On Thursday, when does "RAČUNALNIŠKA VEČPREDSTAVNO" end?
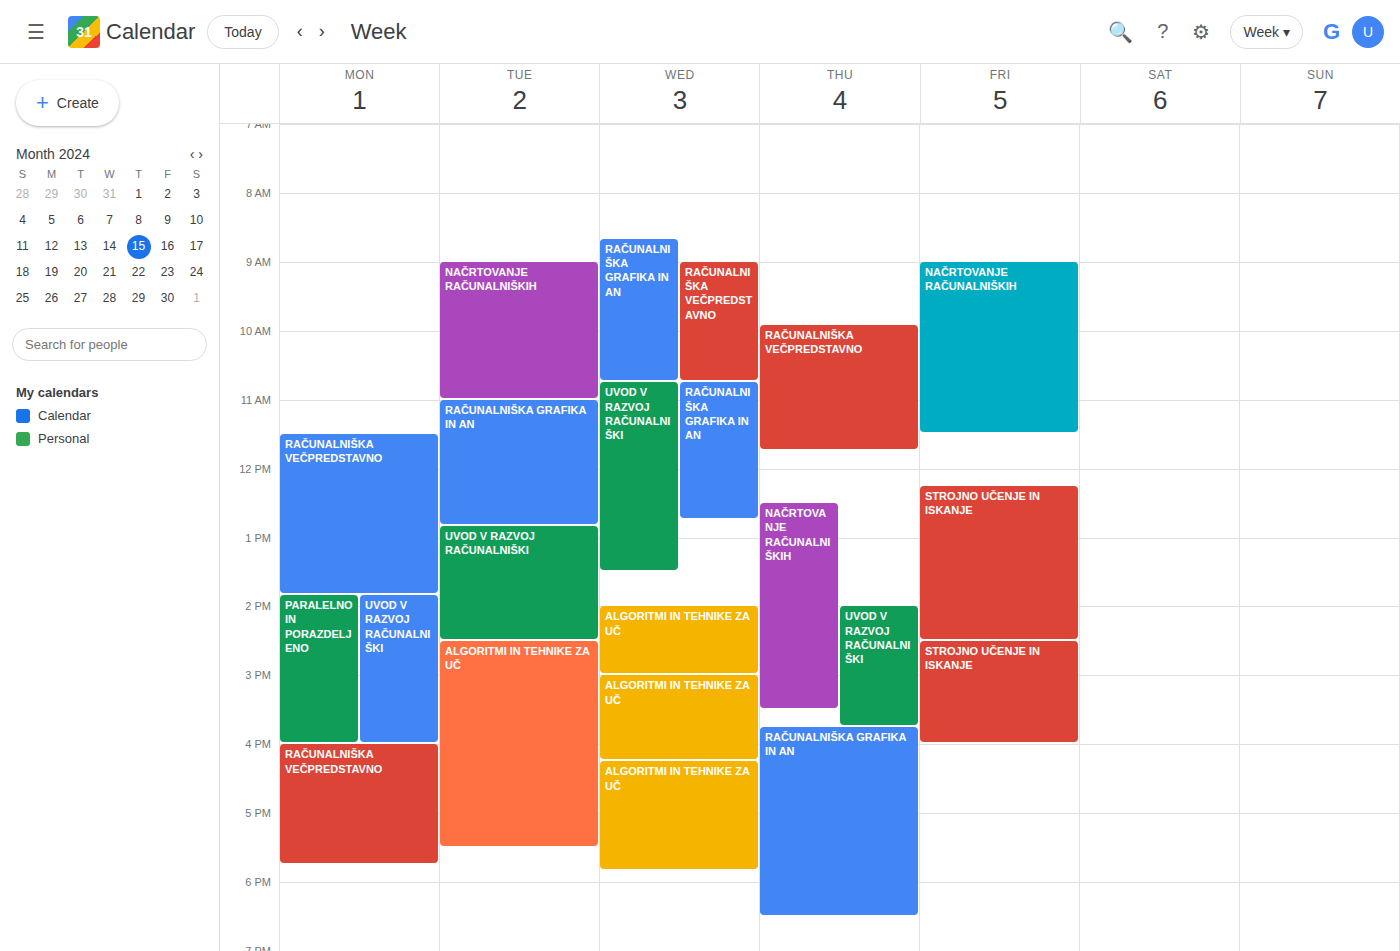
11:45 AM